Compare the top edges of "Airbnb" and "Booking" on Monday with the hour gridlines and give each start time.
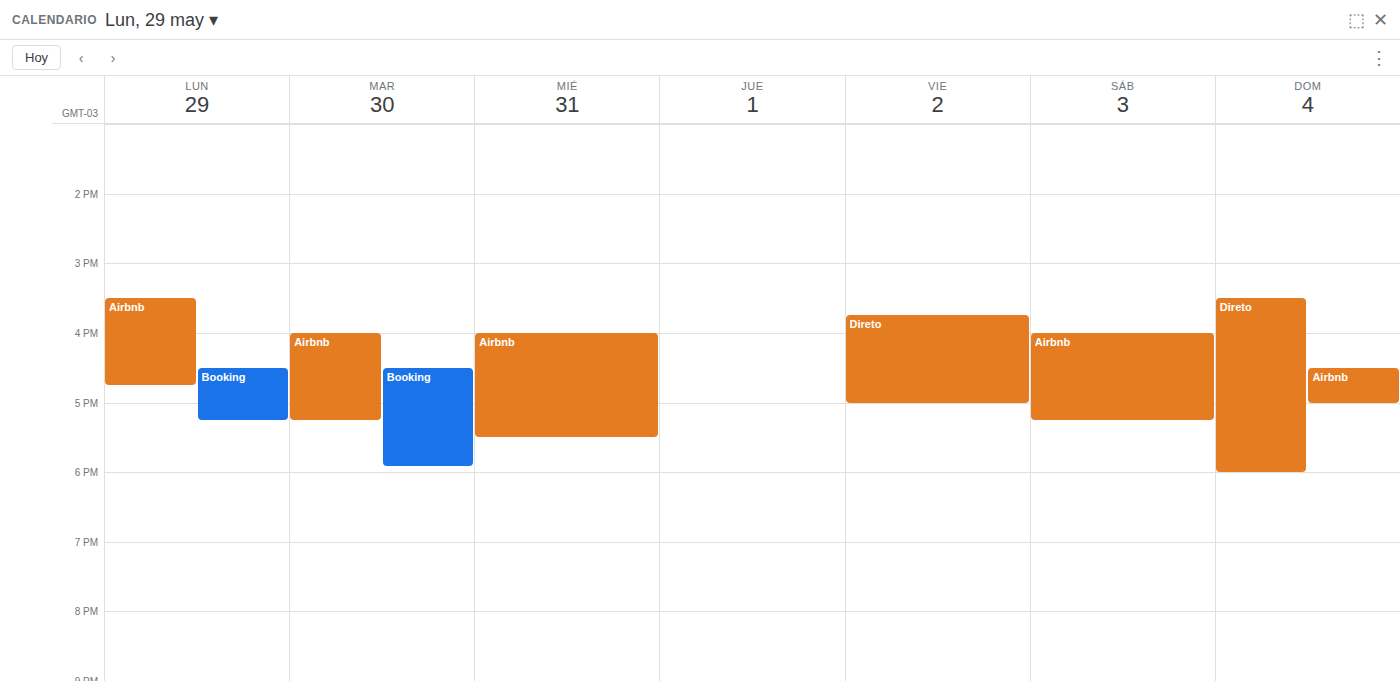
"Airbnb": 3:30 PM, halfway between the 3 PM and 4 PM lines. "Booking": 4:30 PM, halfway between the 4 PM and 5 PM lines.